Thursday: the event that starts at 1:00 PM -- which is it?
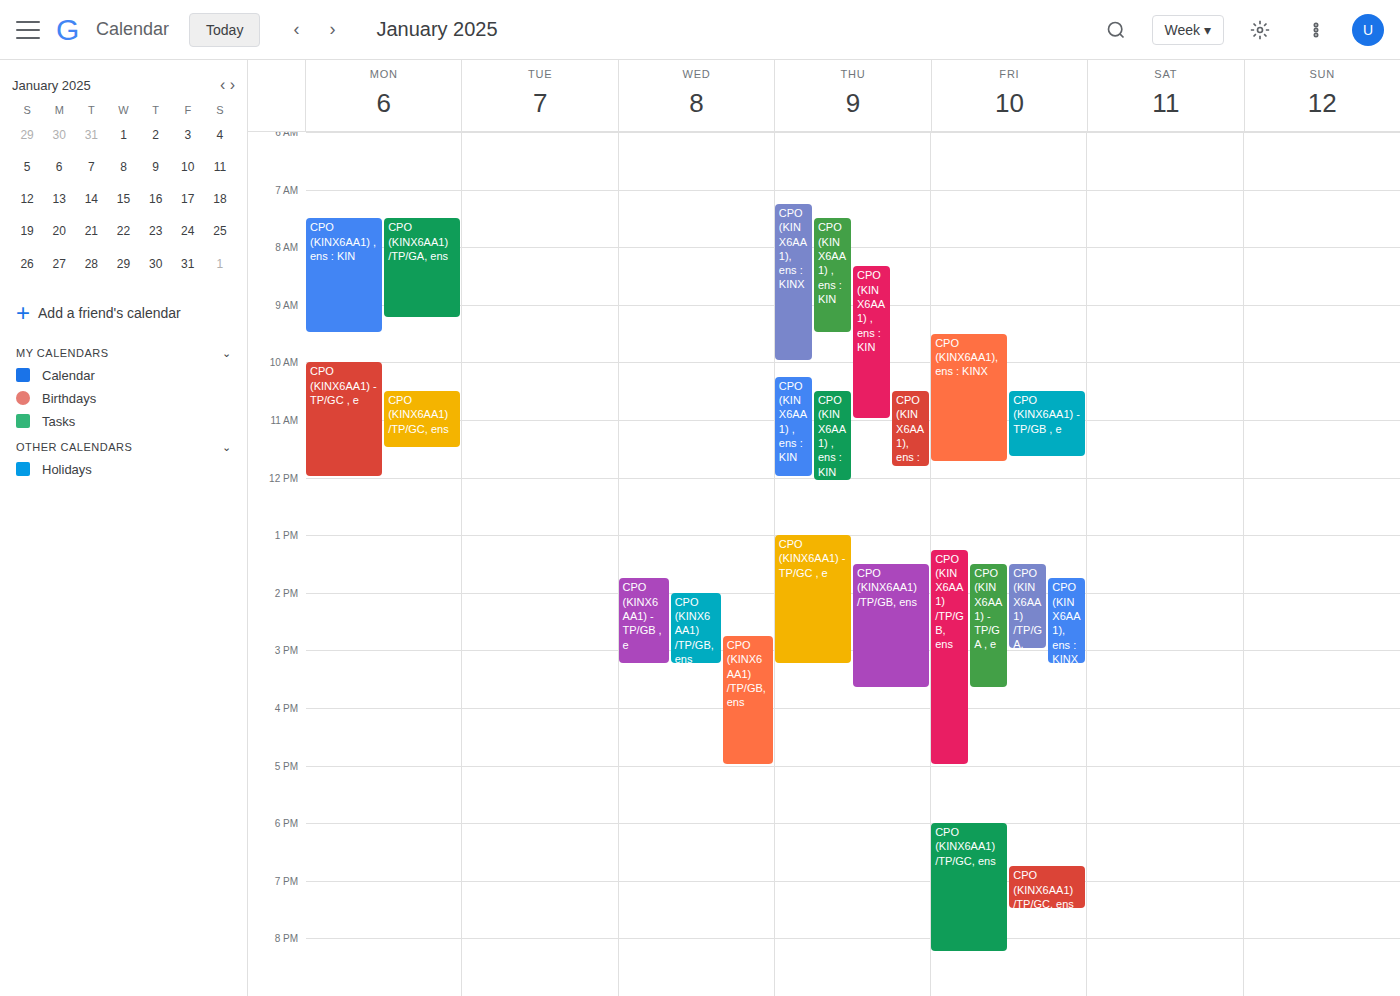
"CPO (KINX6AA1) - TP/GC , e"